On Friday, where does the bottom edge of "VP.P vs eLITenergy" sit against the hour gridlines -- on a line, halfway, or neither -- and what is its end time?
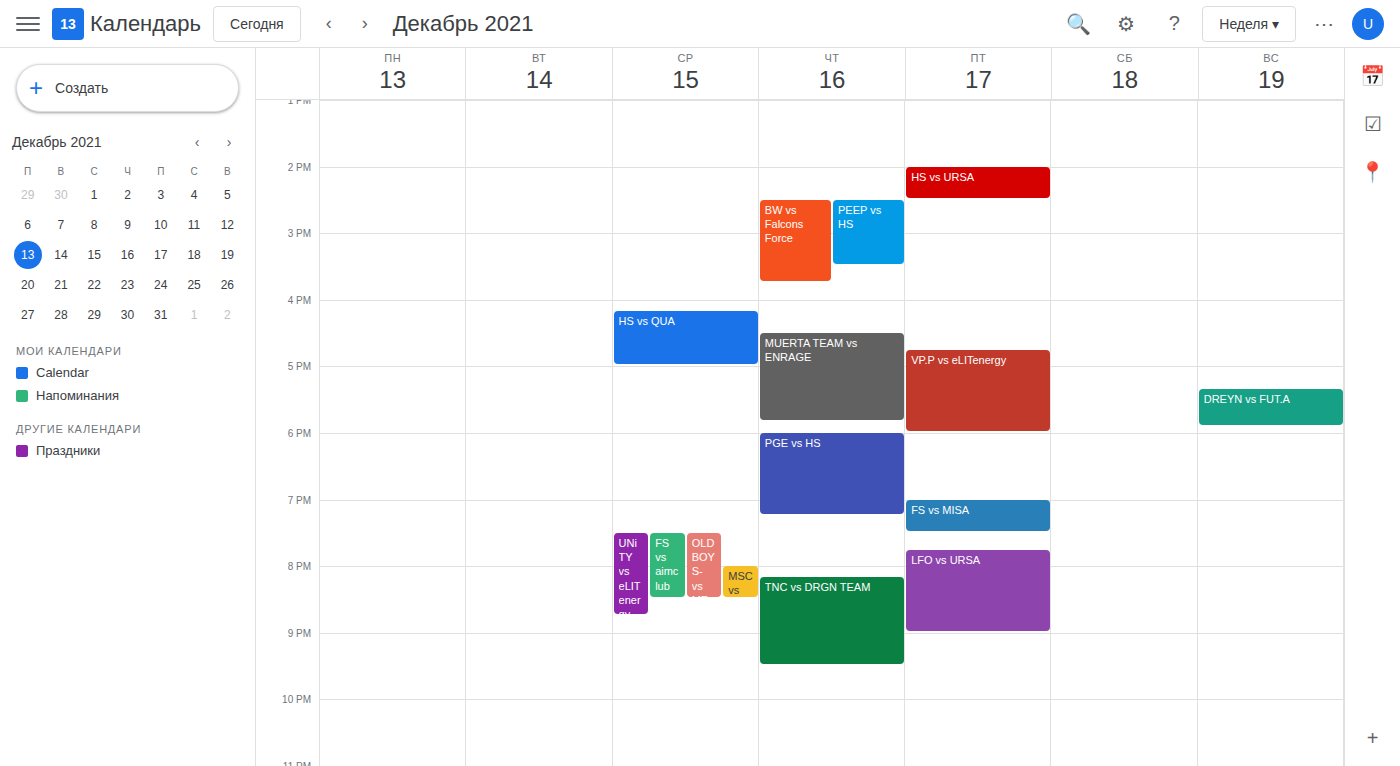
18:00 -- exactly on the 18:00 line.